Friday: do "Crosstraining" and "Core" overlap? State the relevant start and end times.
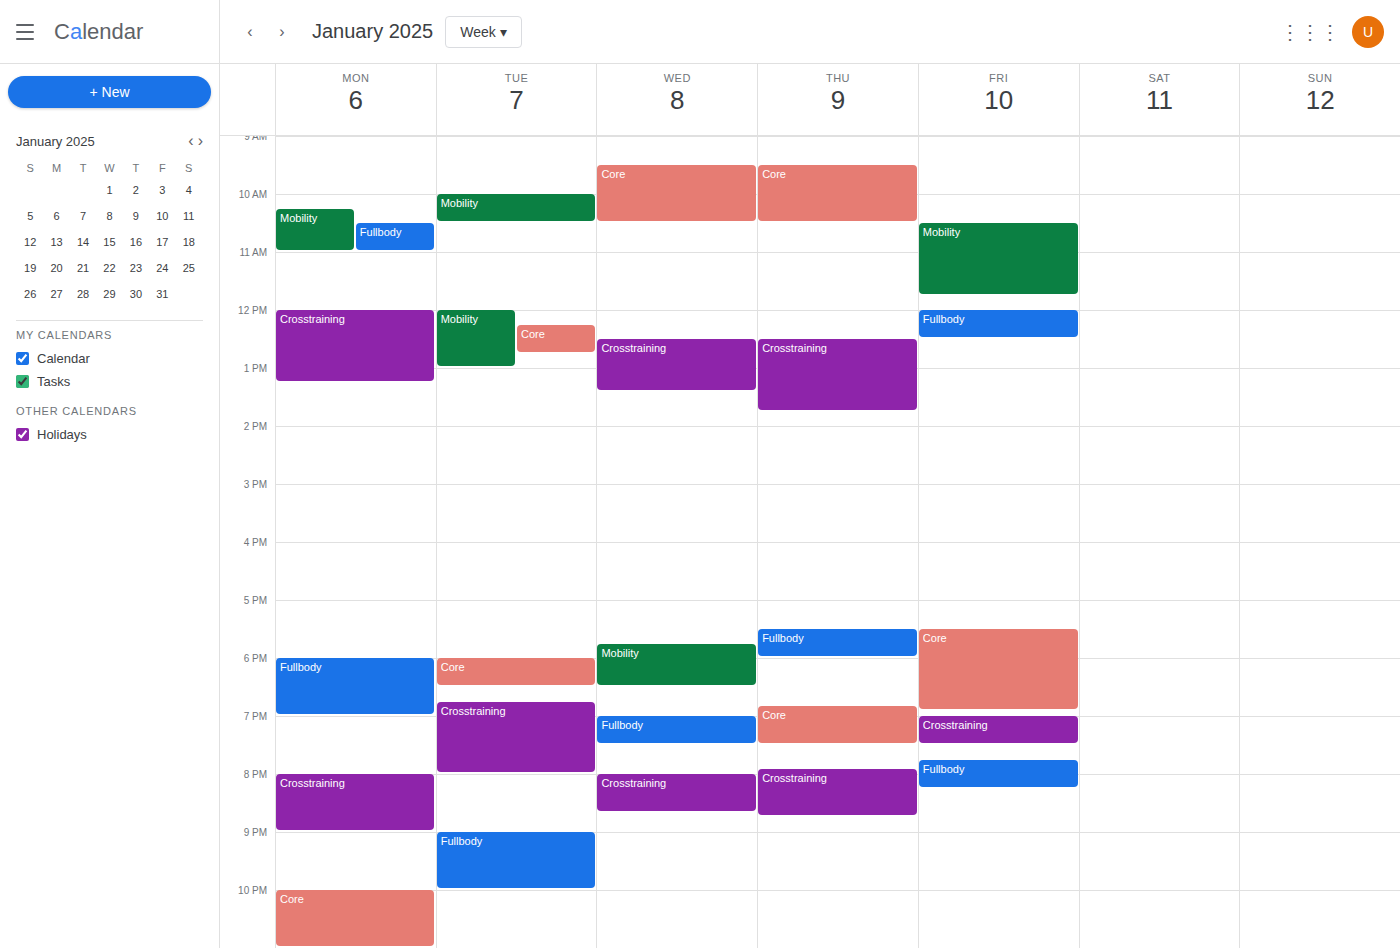
"Core" ends at 6:55 PM and "Crosstraining" starts at 7:00 PM -- no overlap.